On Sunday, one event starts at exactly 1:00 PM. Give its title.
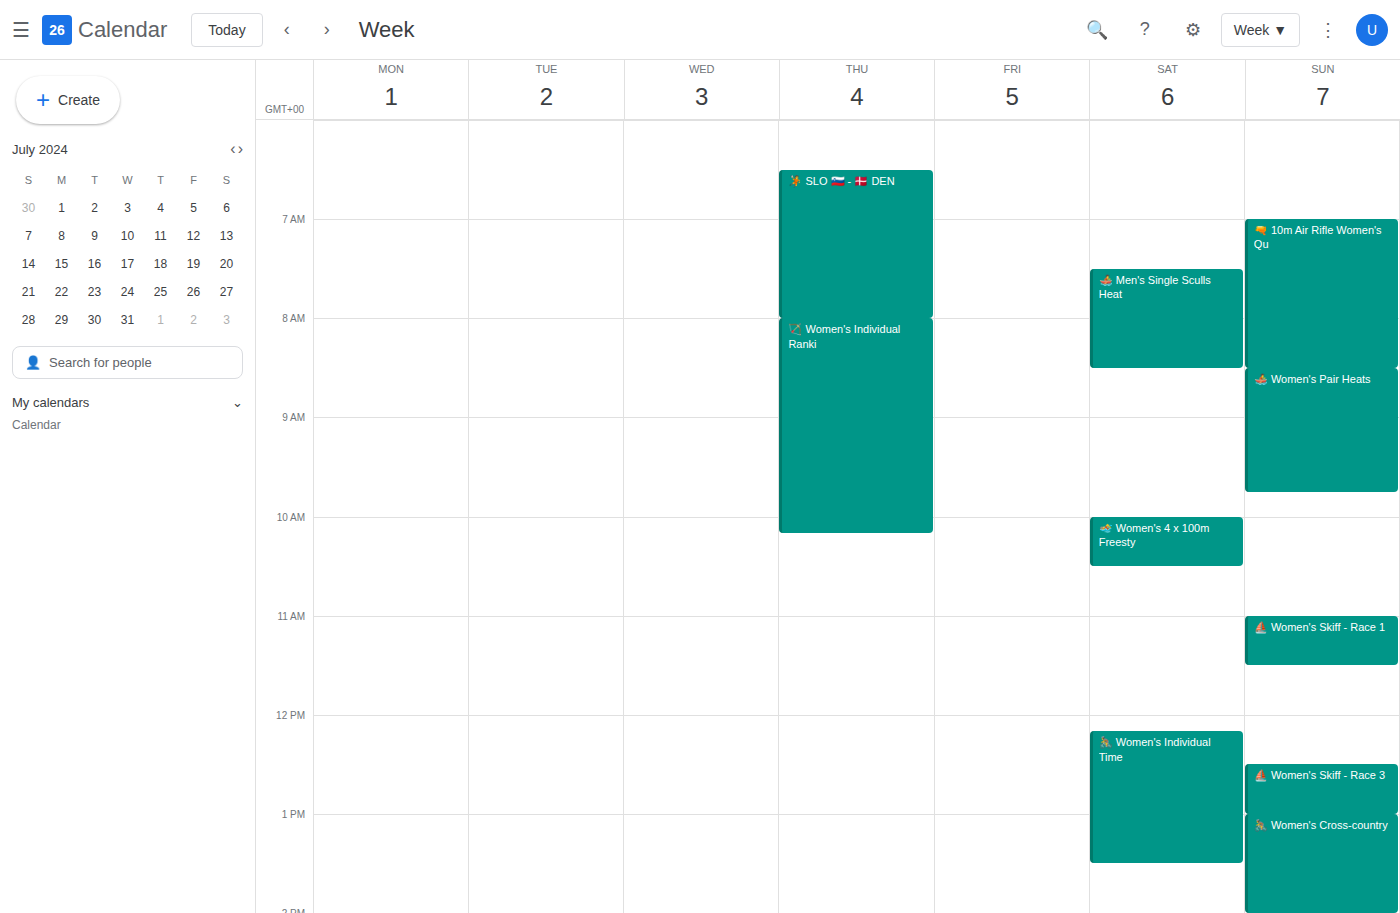
"🚴 Women's Cross-country"